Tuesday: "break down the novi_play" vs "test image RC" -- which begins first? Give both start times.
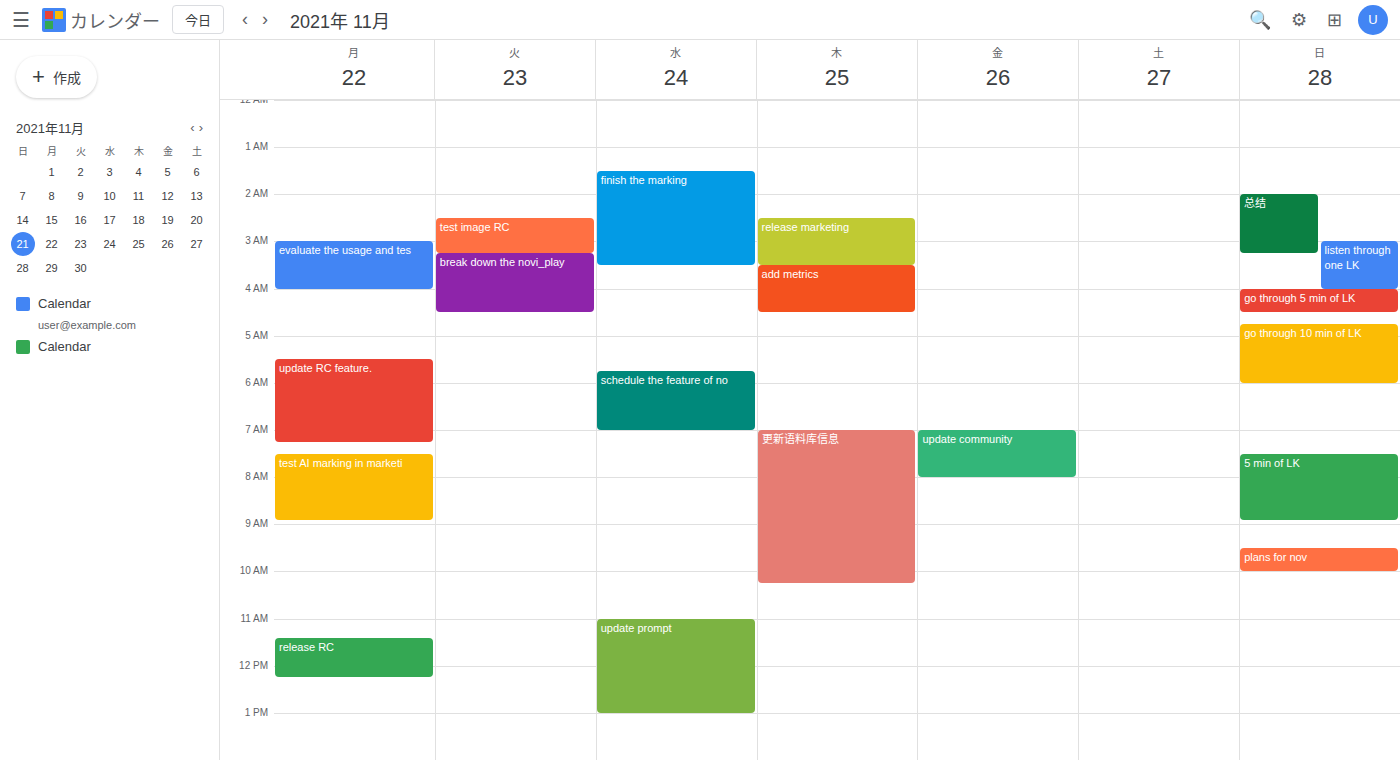
"test image RC" 2:30 AM; "break down the novi_play" 3:15 AM.